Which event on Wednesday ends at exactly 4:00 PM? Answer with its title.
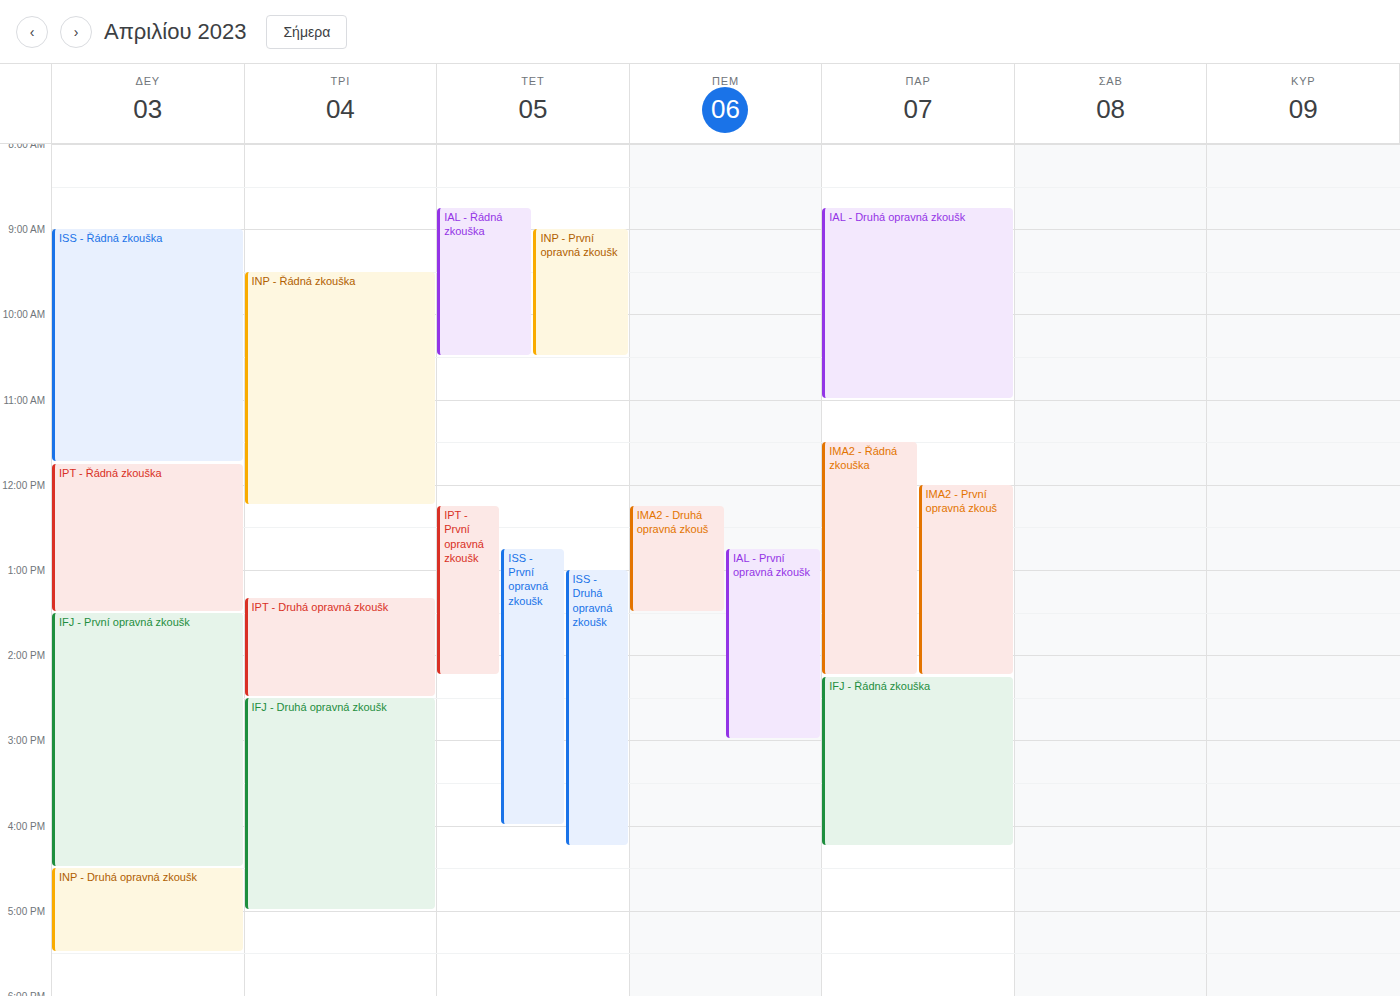
"ISS - První opravná zkoušk"